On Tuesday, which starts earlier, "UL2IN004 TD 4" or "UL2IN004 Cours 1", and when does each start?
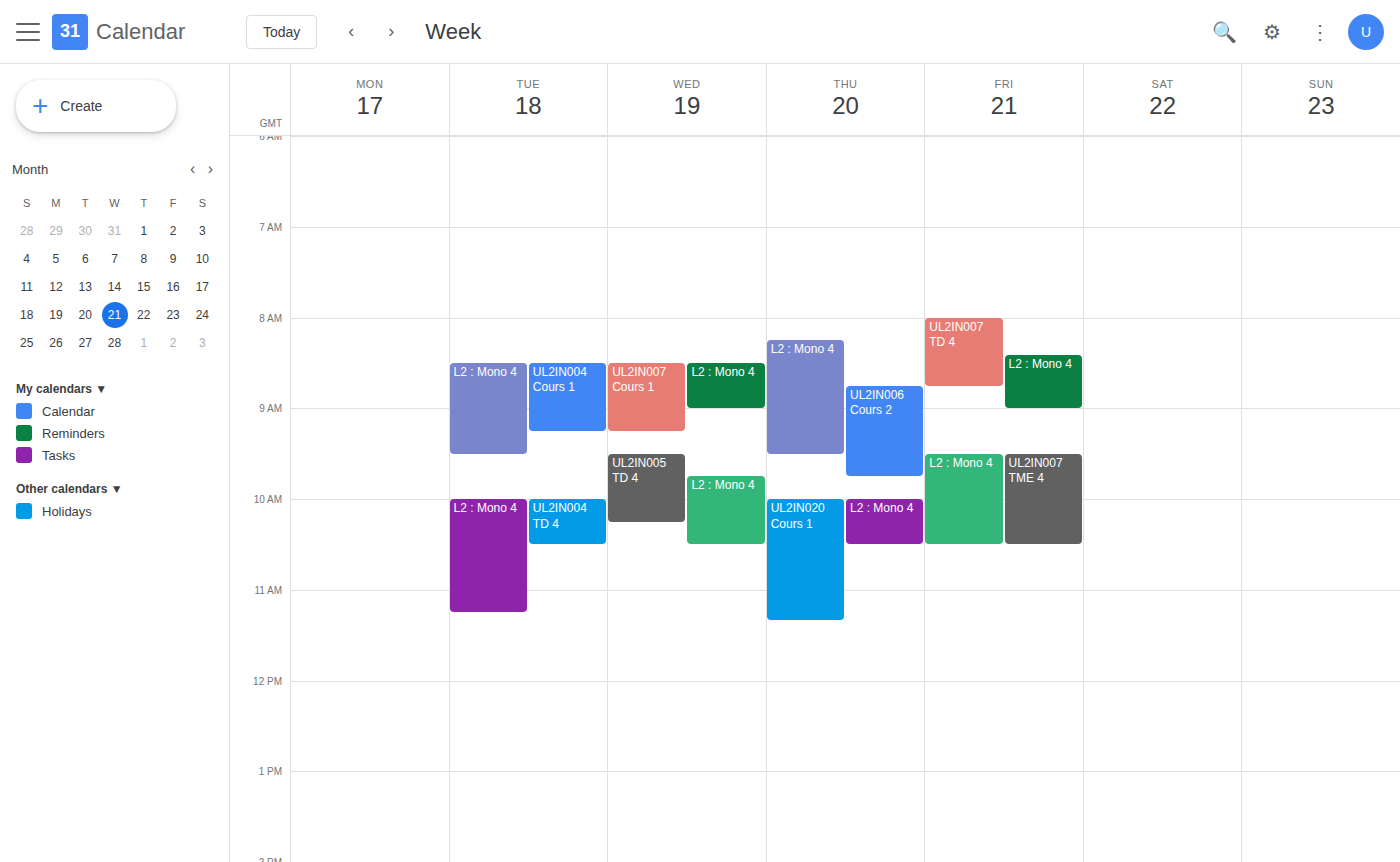
"UL2IN004 Cours 1" 8:30 AM; "UL2IN004 TD 4" 10:00 AM.